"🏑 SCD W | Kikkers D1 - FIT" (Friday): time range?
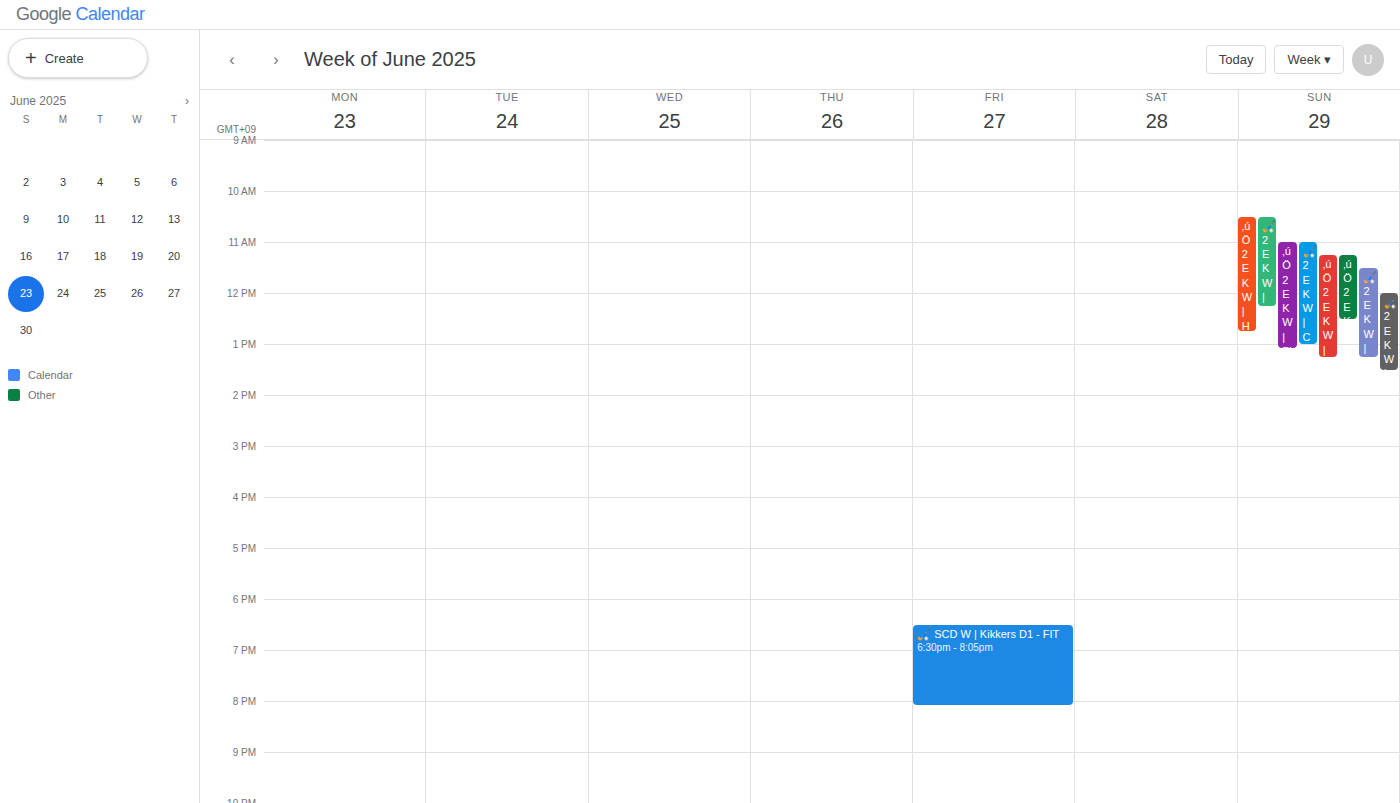
6:30 PM to 8:05 PM